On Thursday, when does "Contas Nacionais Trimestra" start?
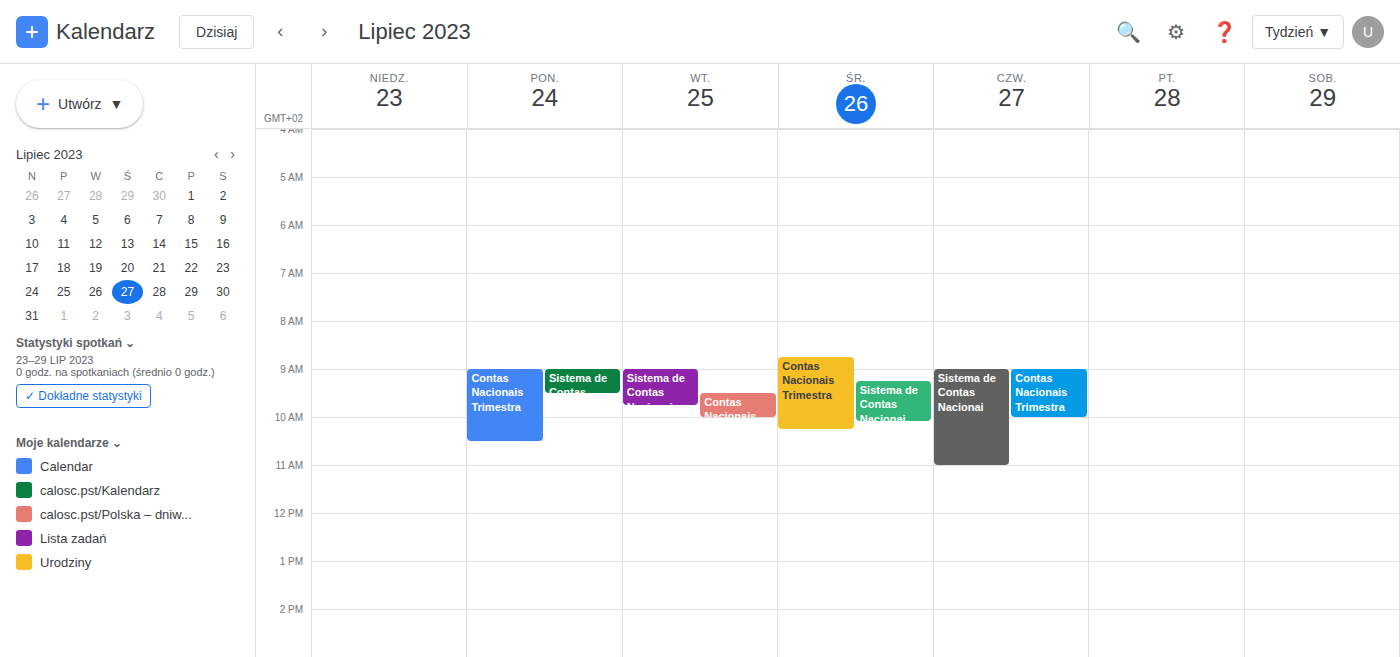
9:00 AM